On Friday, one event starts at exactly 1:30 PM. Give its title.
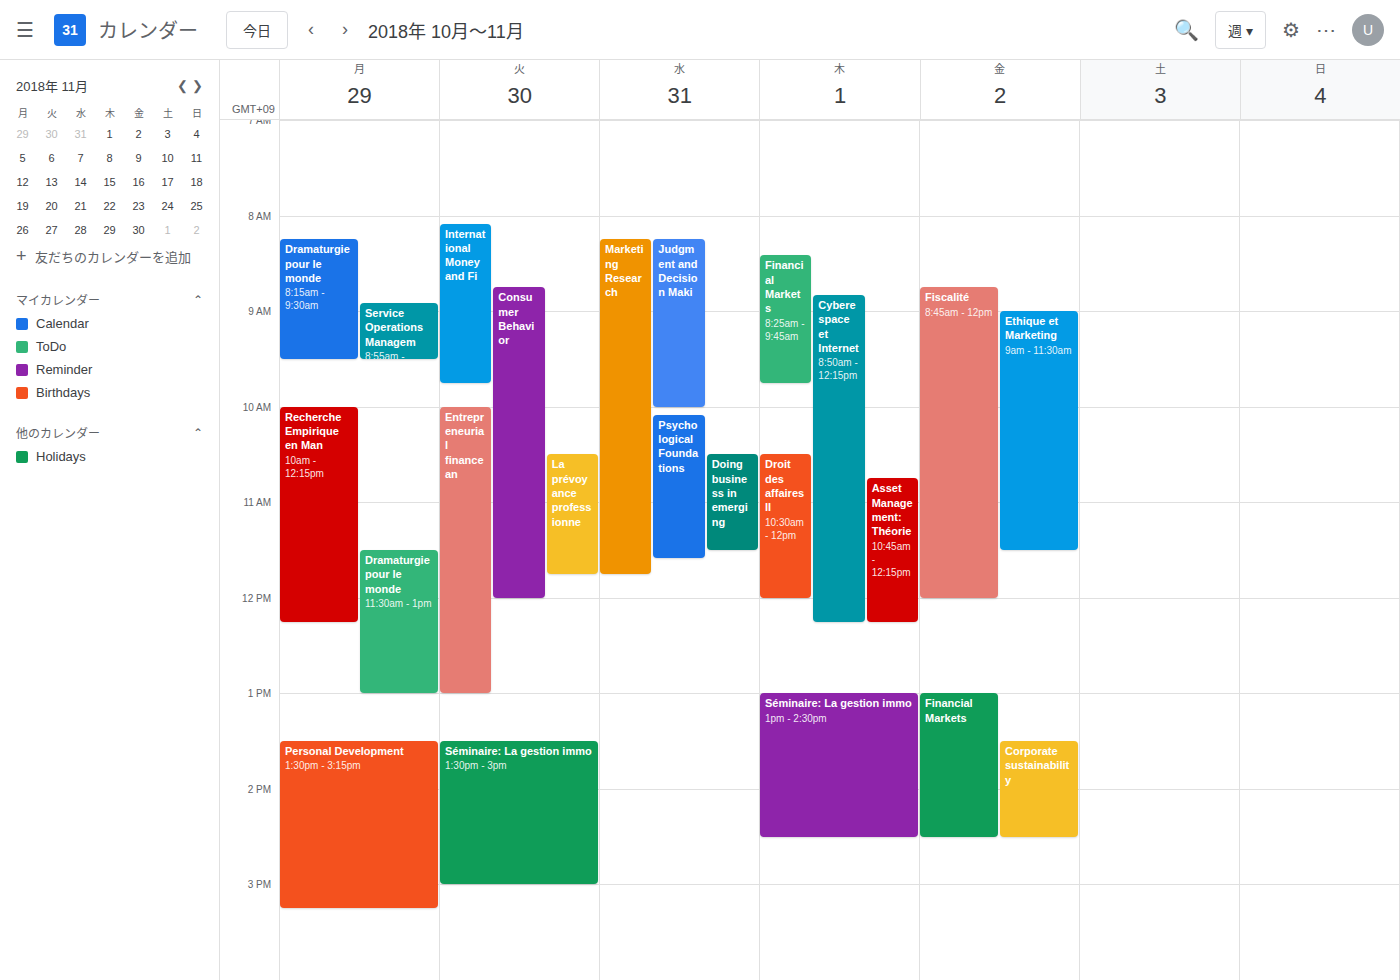
"Corporate sustainability"